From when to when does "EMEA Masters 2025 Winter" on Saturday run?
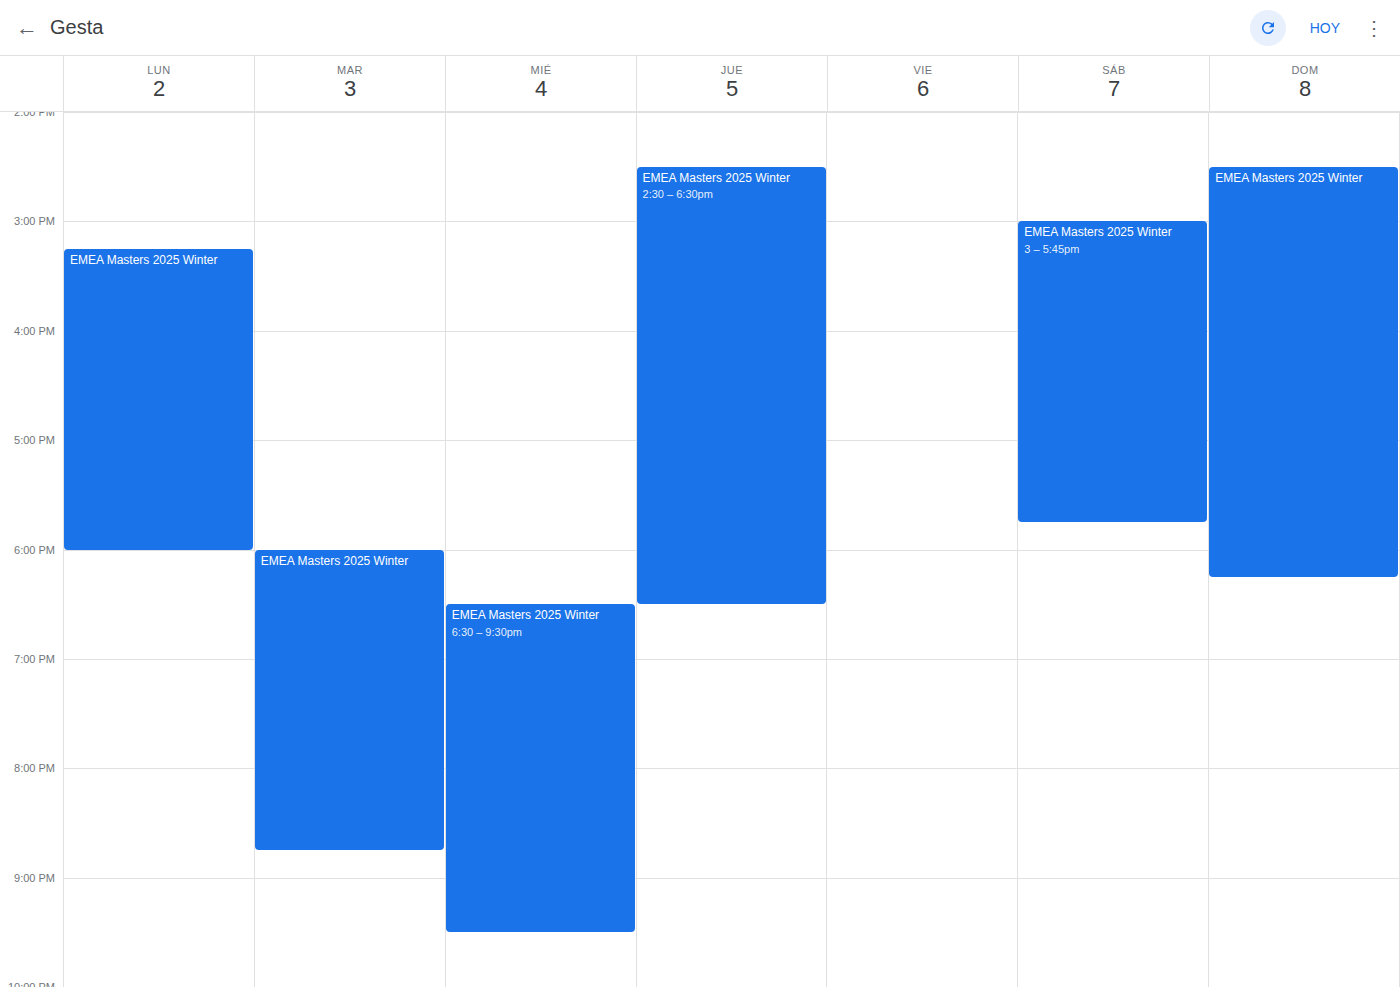
3:00 PM to 5:45 PM